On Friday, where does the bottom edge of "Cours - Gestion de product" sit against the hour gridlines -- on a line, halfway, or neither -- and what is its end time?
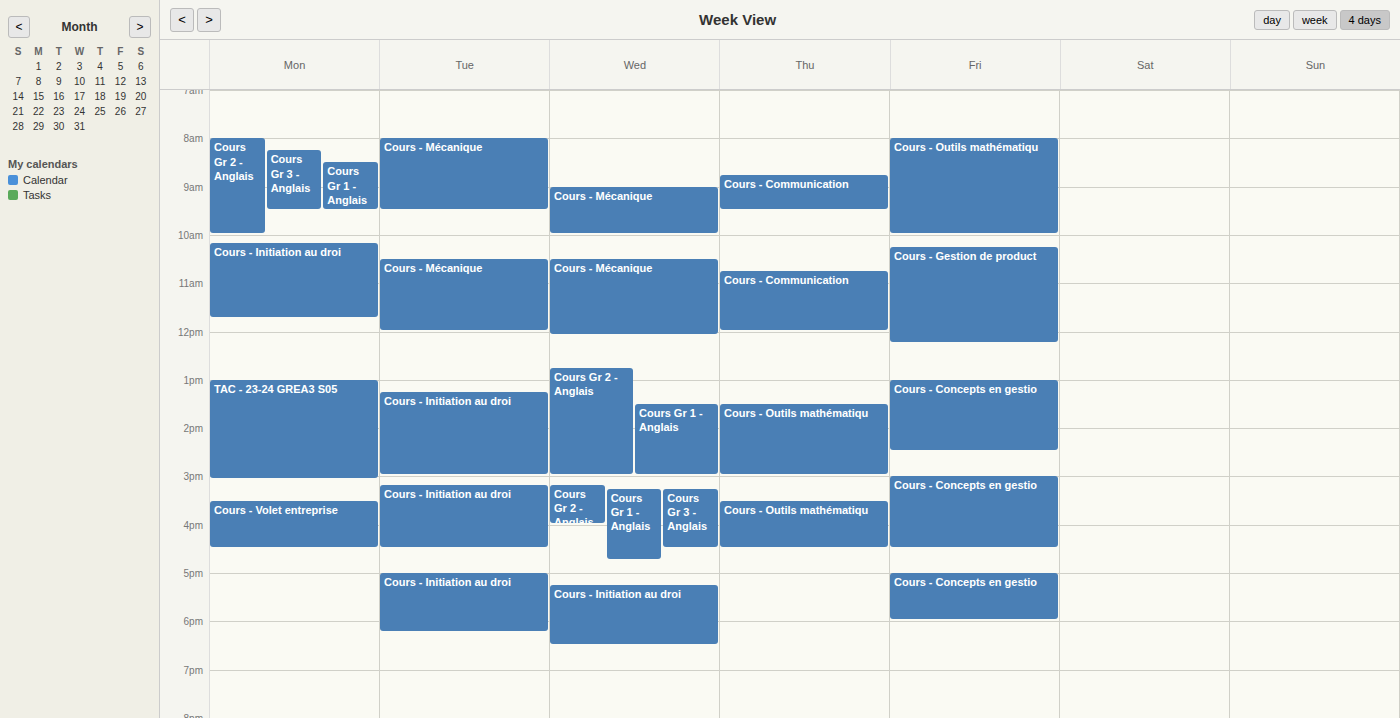
12:15 PM -- neither: a quarter of the way from the 12 PM line to the 1 PM line.